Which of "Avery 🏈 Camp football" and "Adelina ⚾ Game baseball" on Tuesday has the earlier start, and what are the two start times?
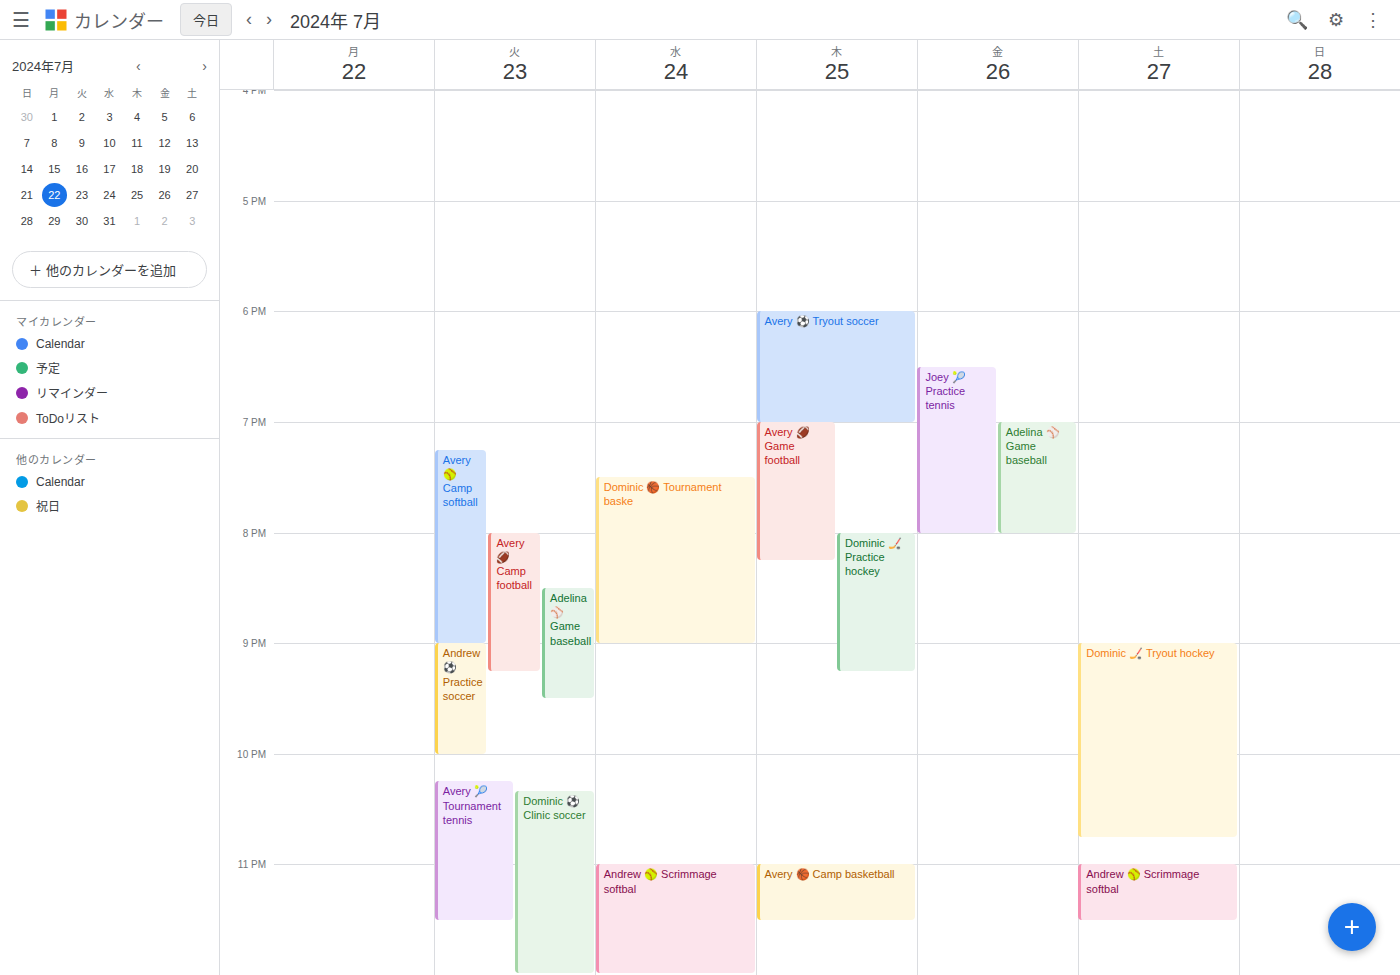
"Avery 🏈 Camp football" 8:00 PM; "Adelina ⚾ Game baseball" 8:30 PM.